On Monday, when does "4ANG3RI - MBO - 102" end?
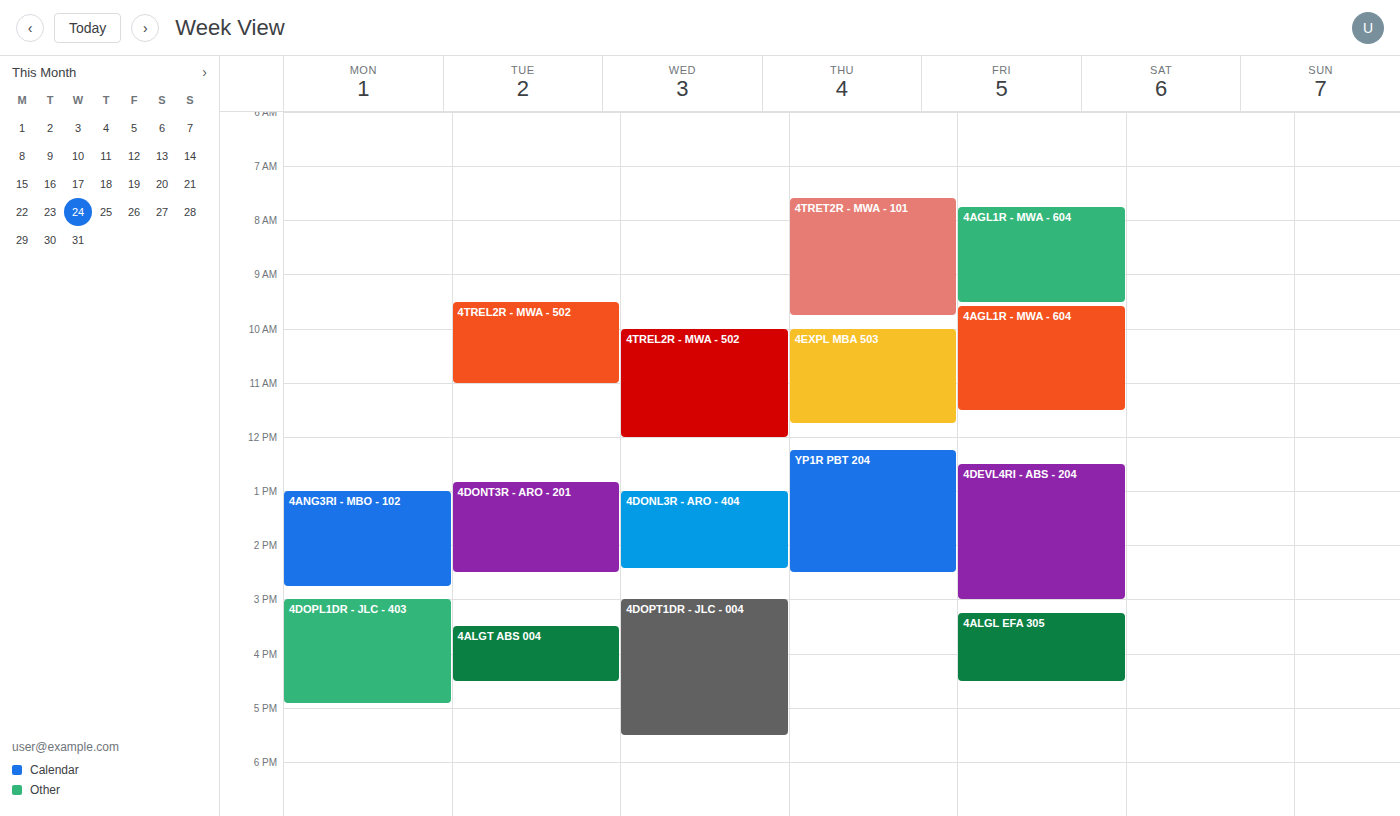
2:45 PM